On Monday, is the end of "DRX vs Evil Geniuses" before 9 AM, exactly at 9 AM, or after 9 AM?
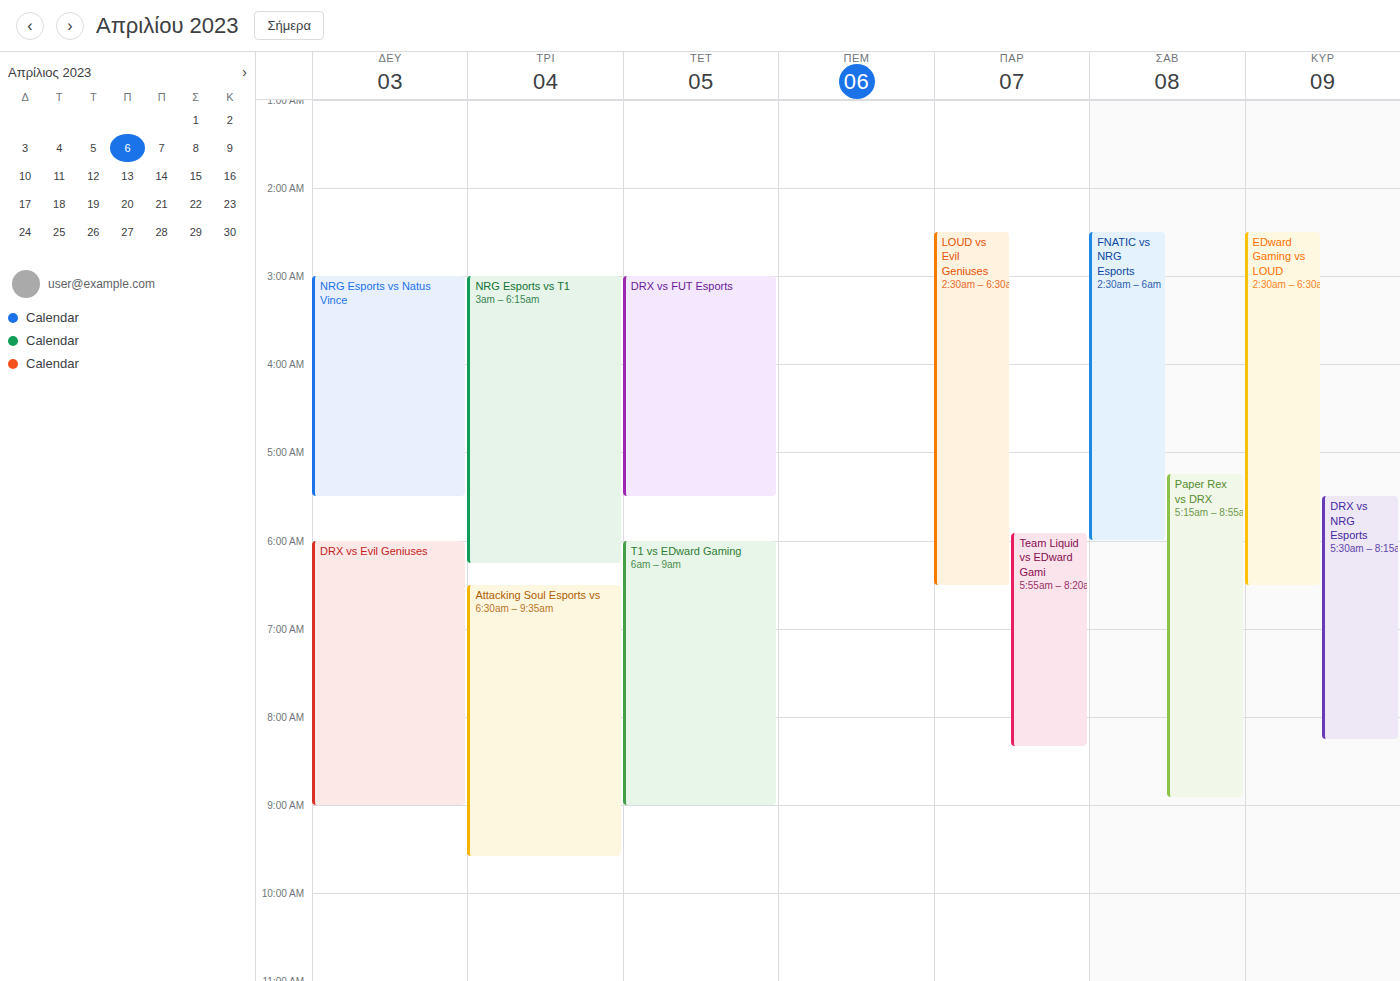
9:00 AM -- exactly at 9 AM, on the 9 AM line.